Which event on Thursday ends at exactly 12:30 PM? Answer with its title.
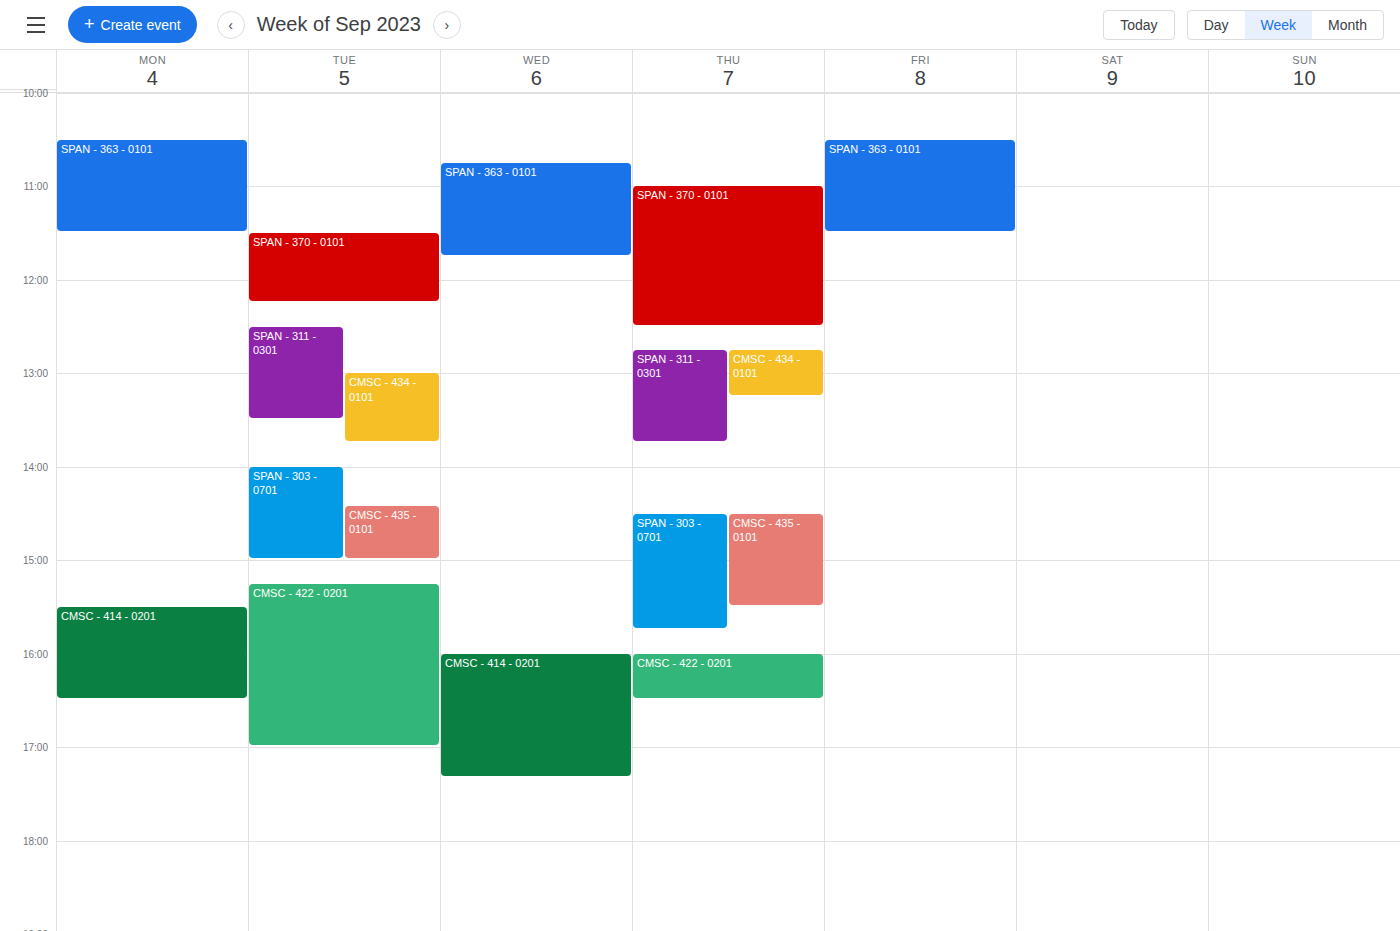
"SPAN - 370 - 0101"